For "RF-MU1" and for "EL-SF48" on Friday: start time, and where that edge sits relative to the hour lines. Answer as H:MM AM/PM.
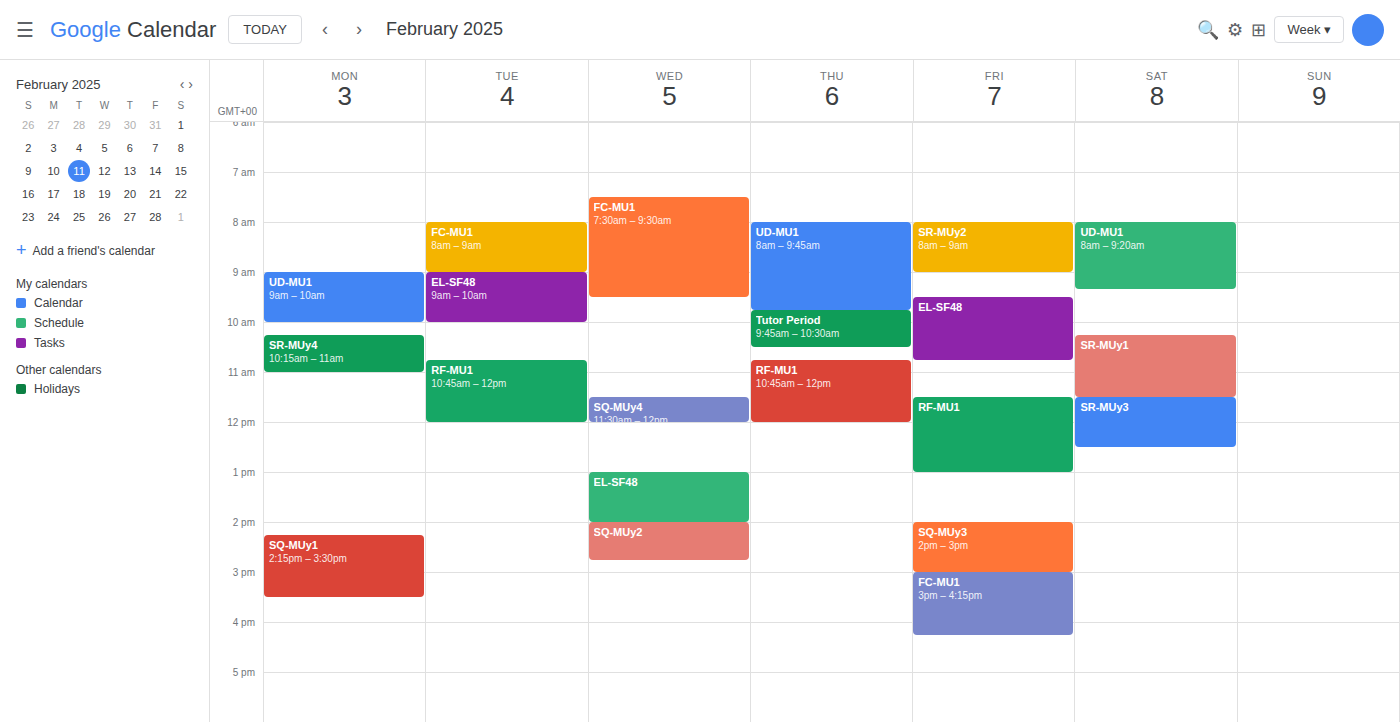
"RF-MU1": 11:30 AM, halfway between the 11 AM and 12 PM lines. "EL-SF48": 9:30 AM, halfway between the 9 AM and 10 AM lines.